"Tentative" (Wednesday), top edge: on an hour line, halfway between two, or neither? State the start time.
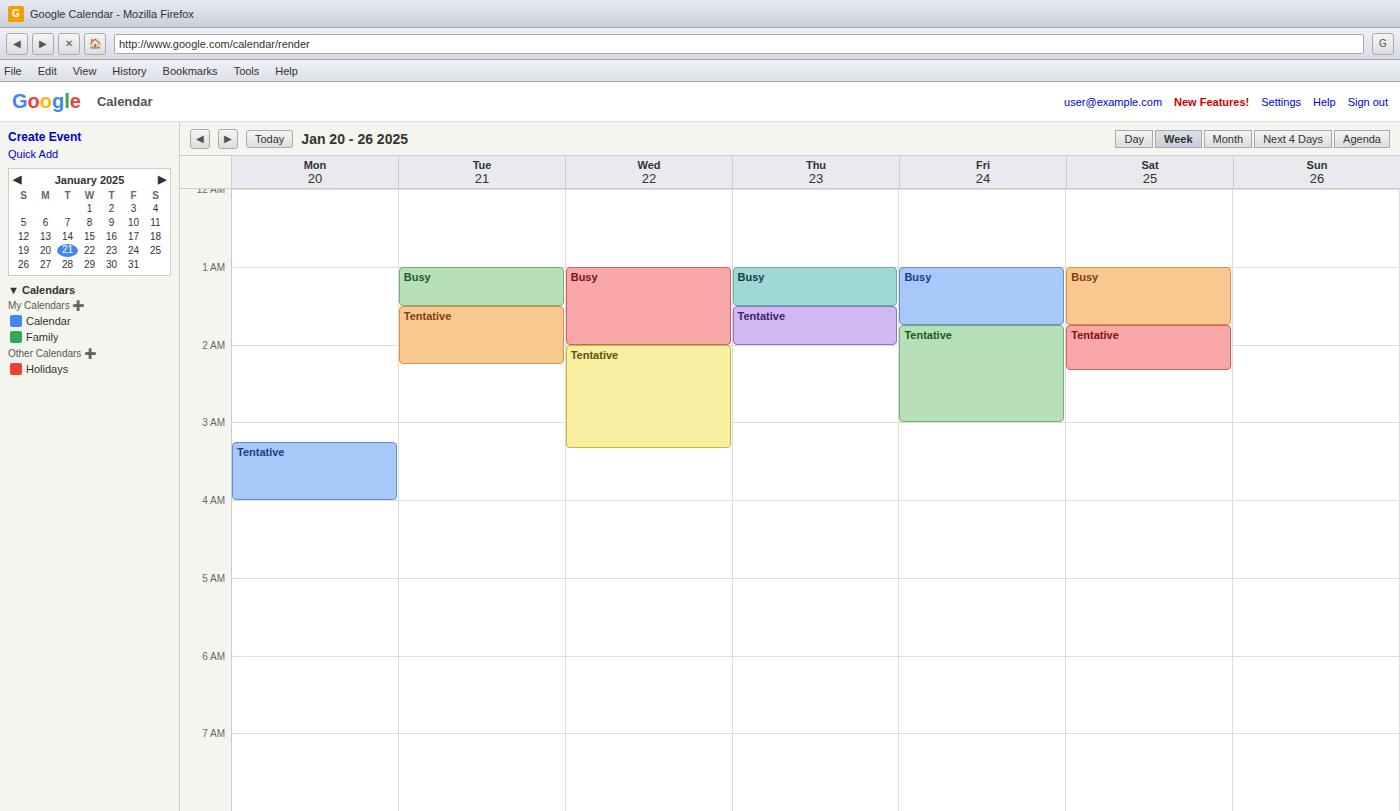
2:00 AM -- exactly on the 2 AM line.